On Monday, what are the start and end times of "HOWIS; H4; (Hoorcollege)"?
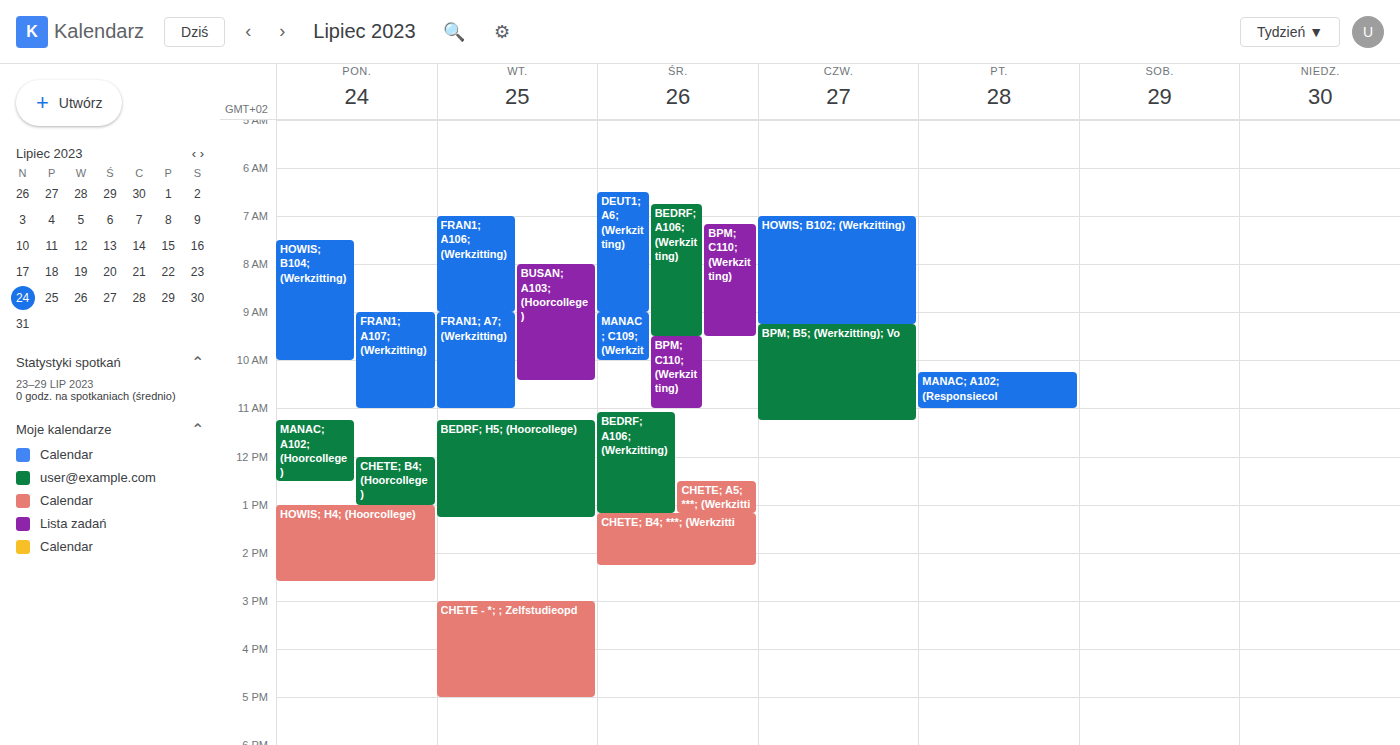
1:00 PM to 2:35 PM